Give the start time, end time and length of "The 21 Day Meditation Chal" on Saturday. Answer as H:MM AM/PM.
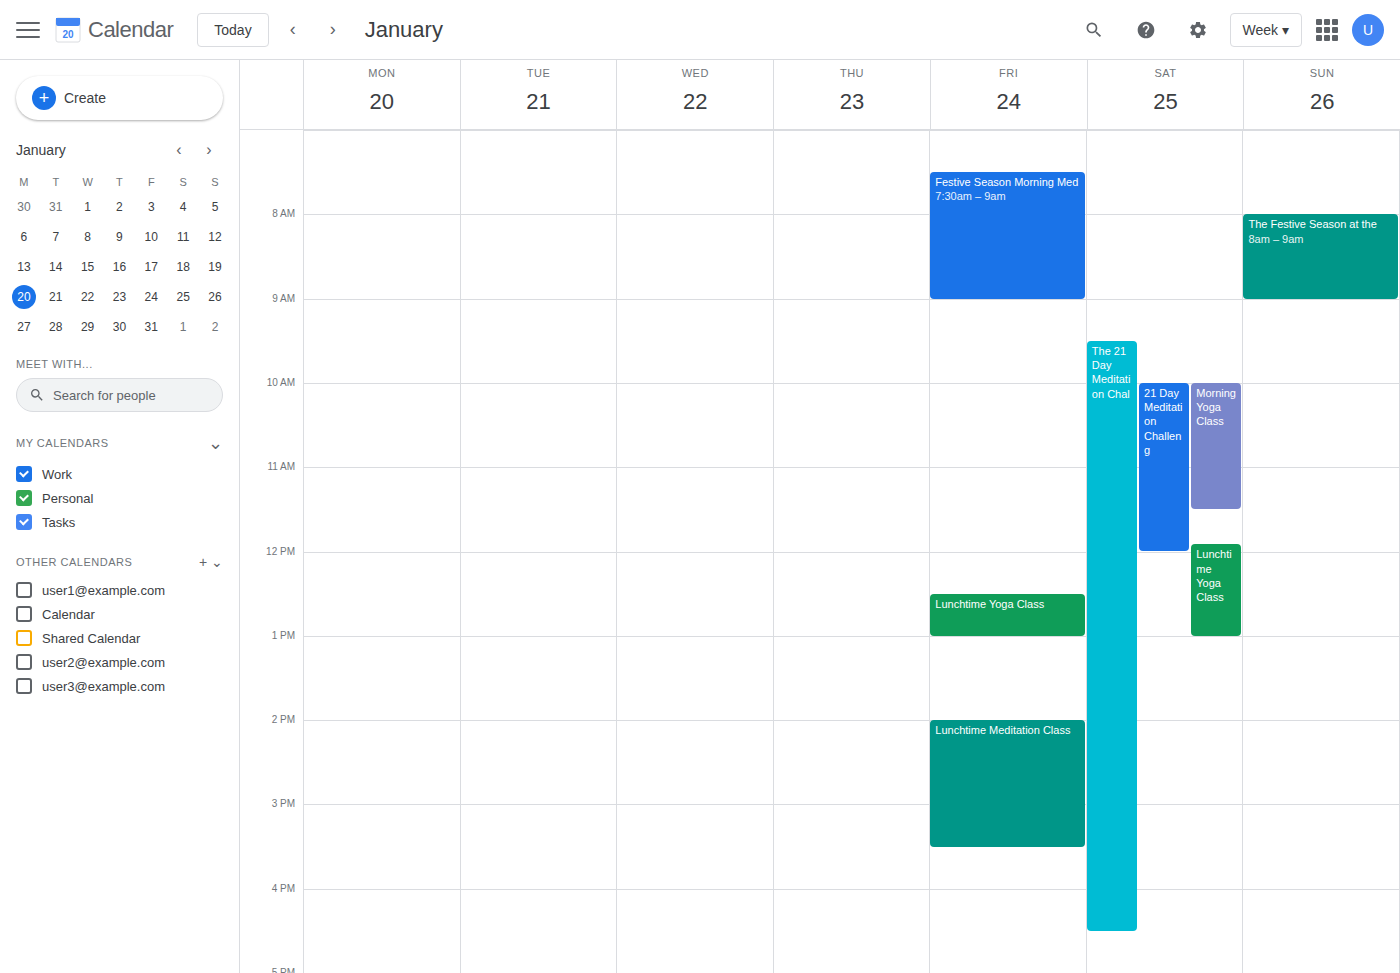
9:30 AM to 4:30 PM, 7 hours